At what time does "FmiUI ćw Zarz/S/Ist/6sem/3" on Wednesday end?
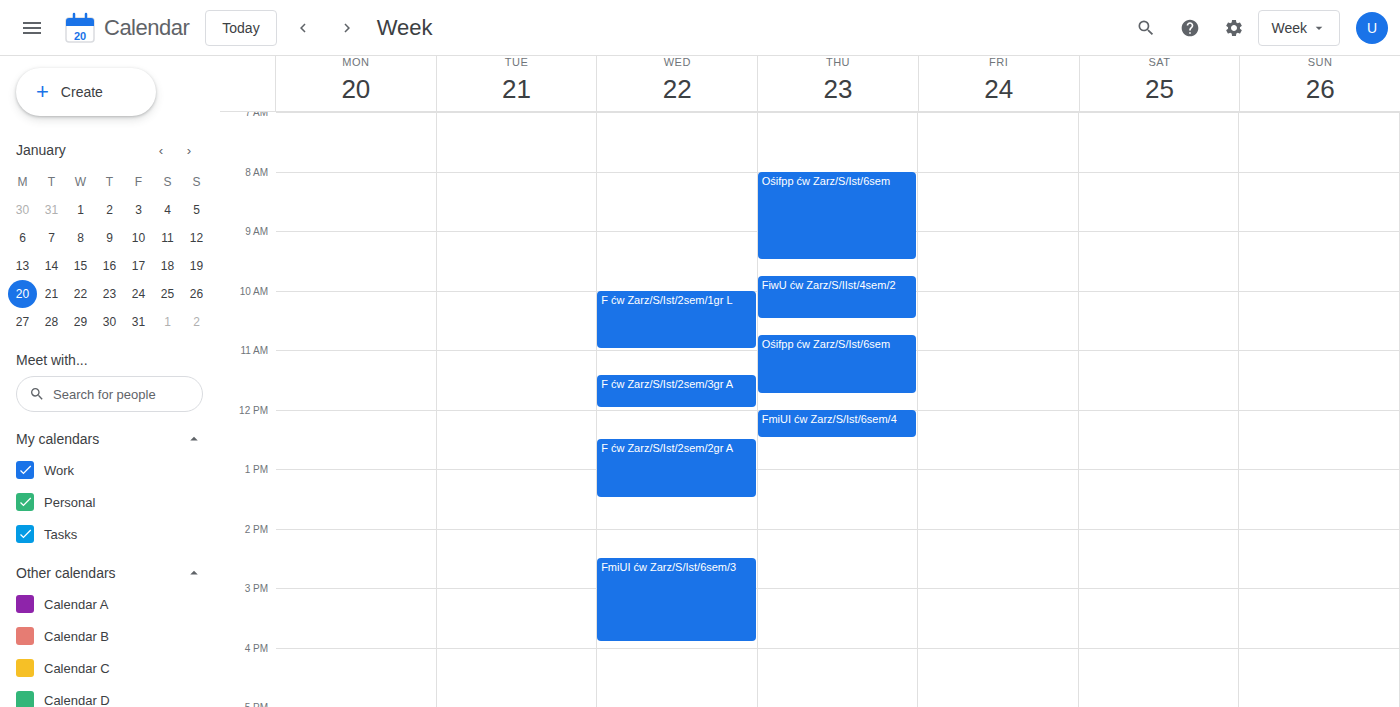
3:55 PM